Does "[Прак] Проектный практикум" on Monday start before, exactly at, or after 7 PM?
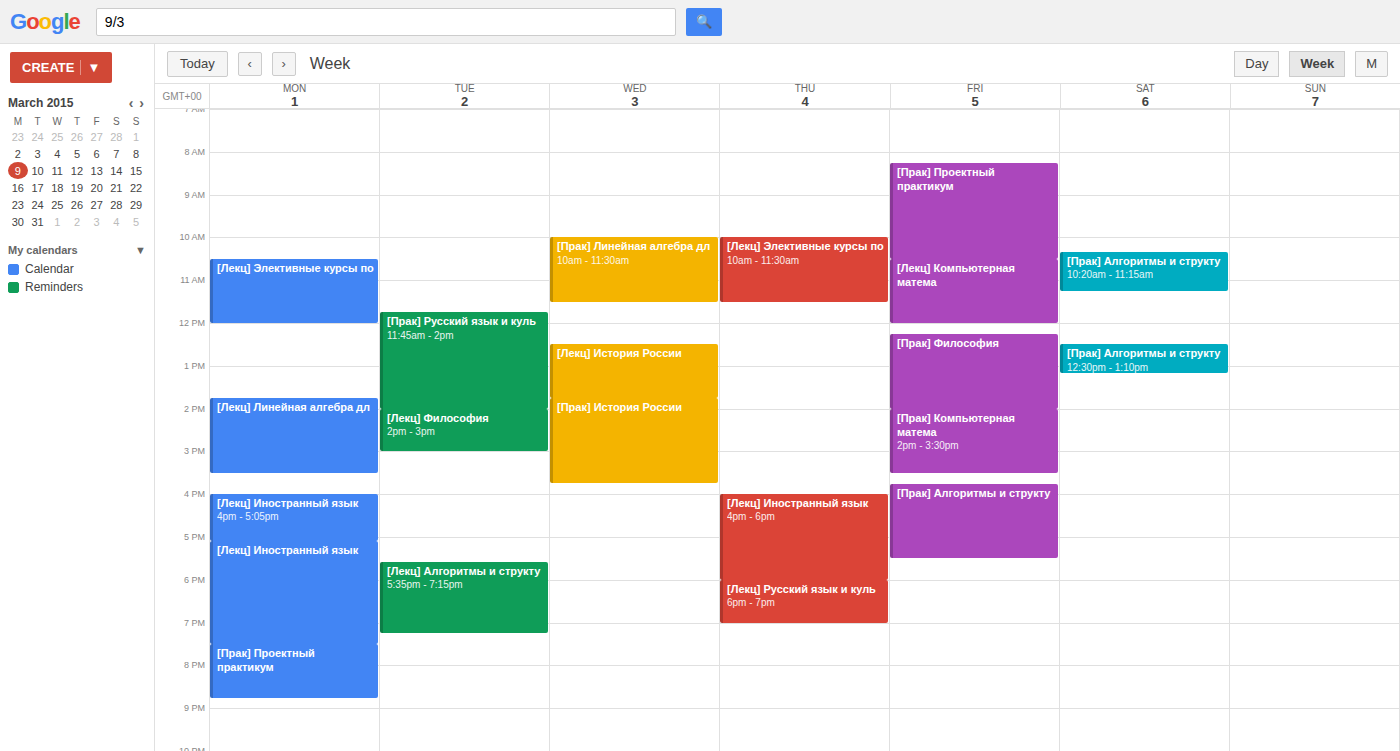
7:30 PM -- after 7 PM, 30 minutes below the 7 PM line.